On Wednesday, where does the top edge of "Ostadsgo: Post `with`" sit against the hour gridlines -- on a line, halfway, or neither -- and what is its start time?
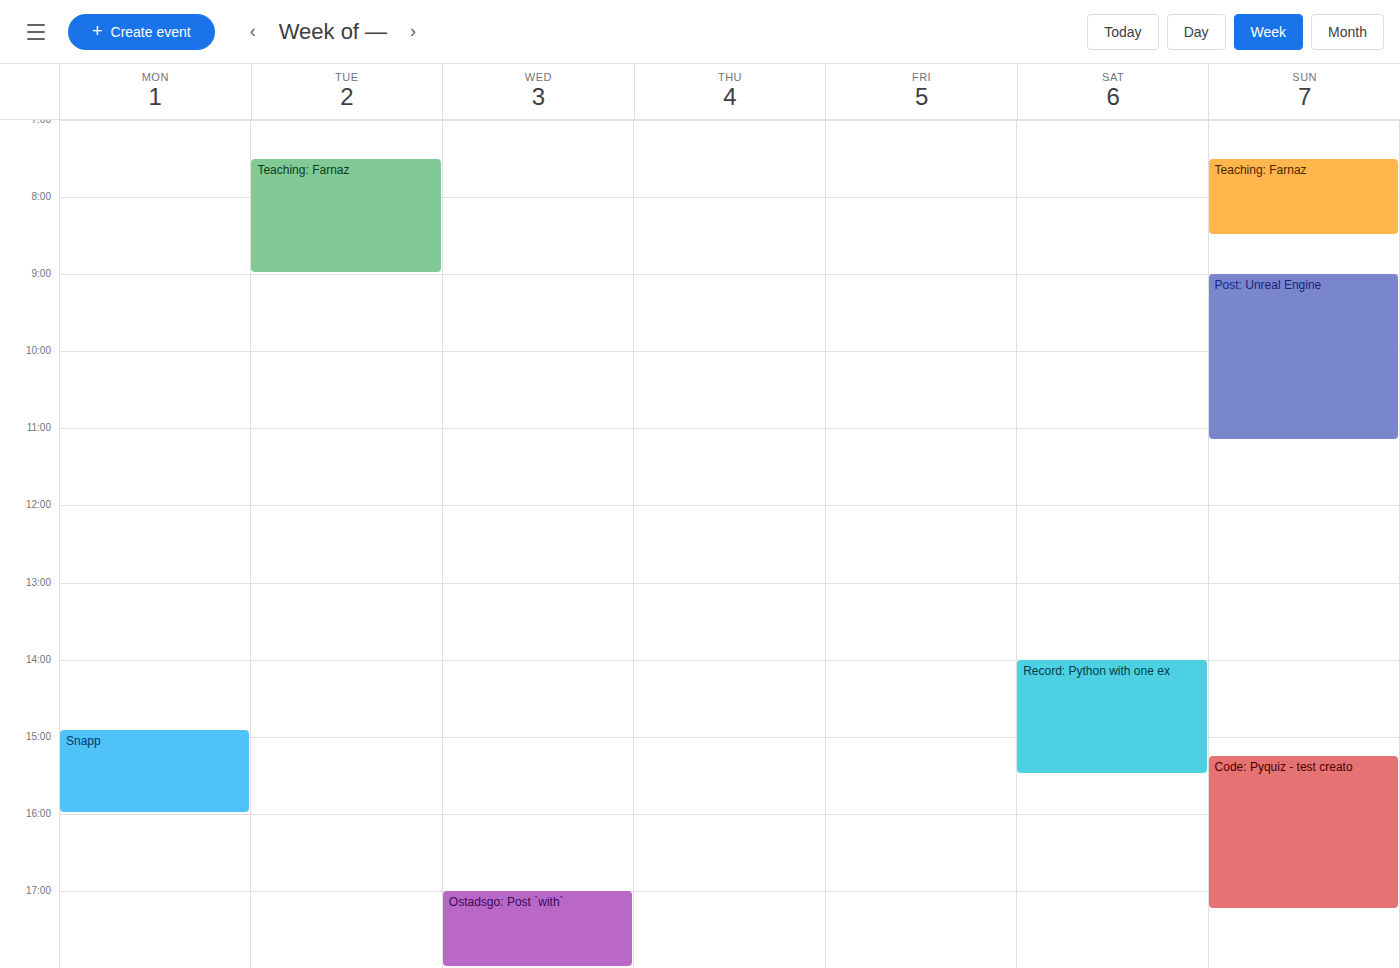
17:00 -- exactly on the 17:00 line.